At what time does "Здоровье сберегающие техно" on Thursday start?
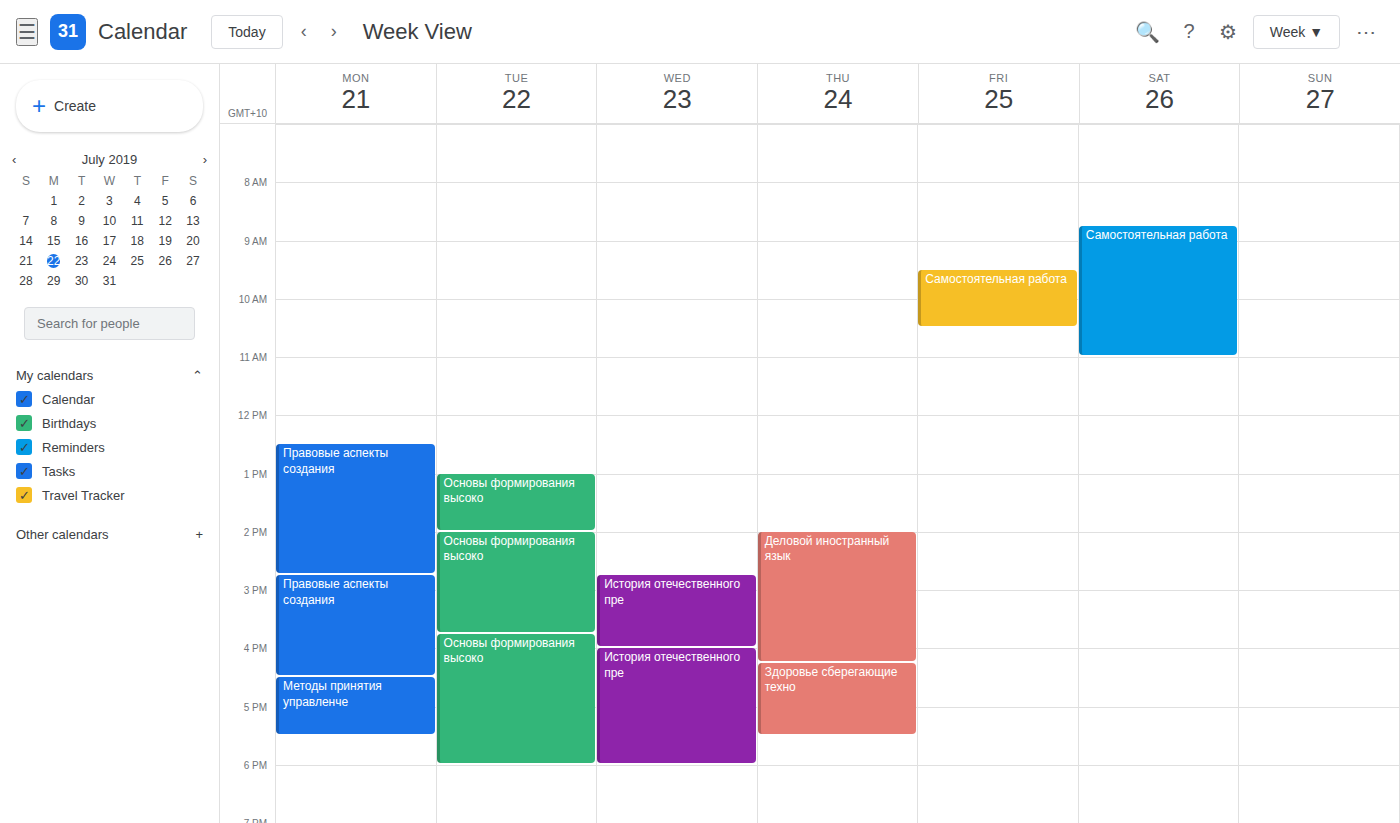
4:15 PM